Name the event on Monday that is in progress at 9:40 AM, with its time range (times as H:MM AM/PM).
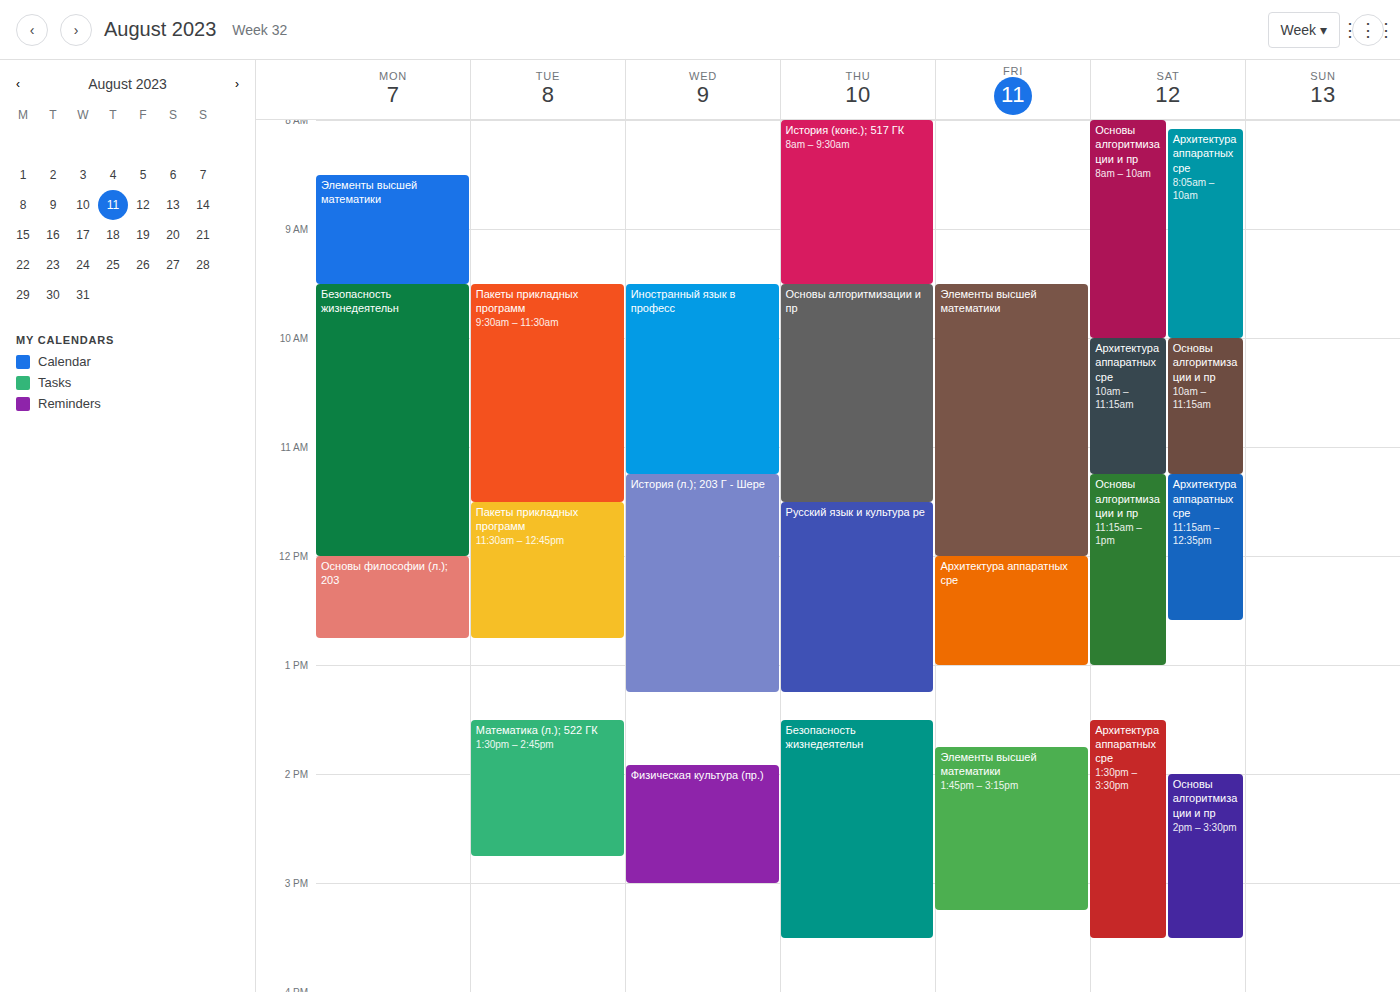
"Безопасность жизнедеятельн", 9:30 AM to 12:00 PM